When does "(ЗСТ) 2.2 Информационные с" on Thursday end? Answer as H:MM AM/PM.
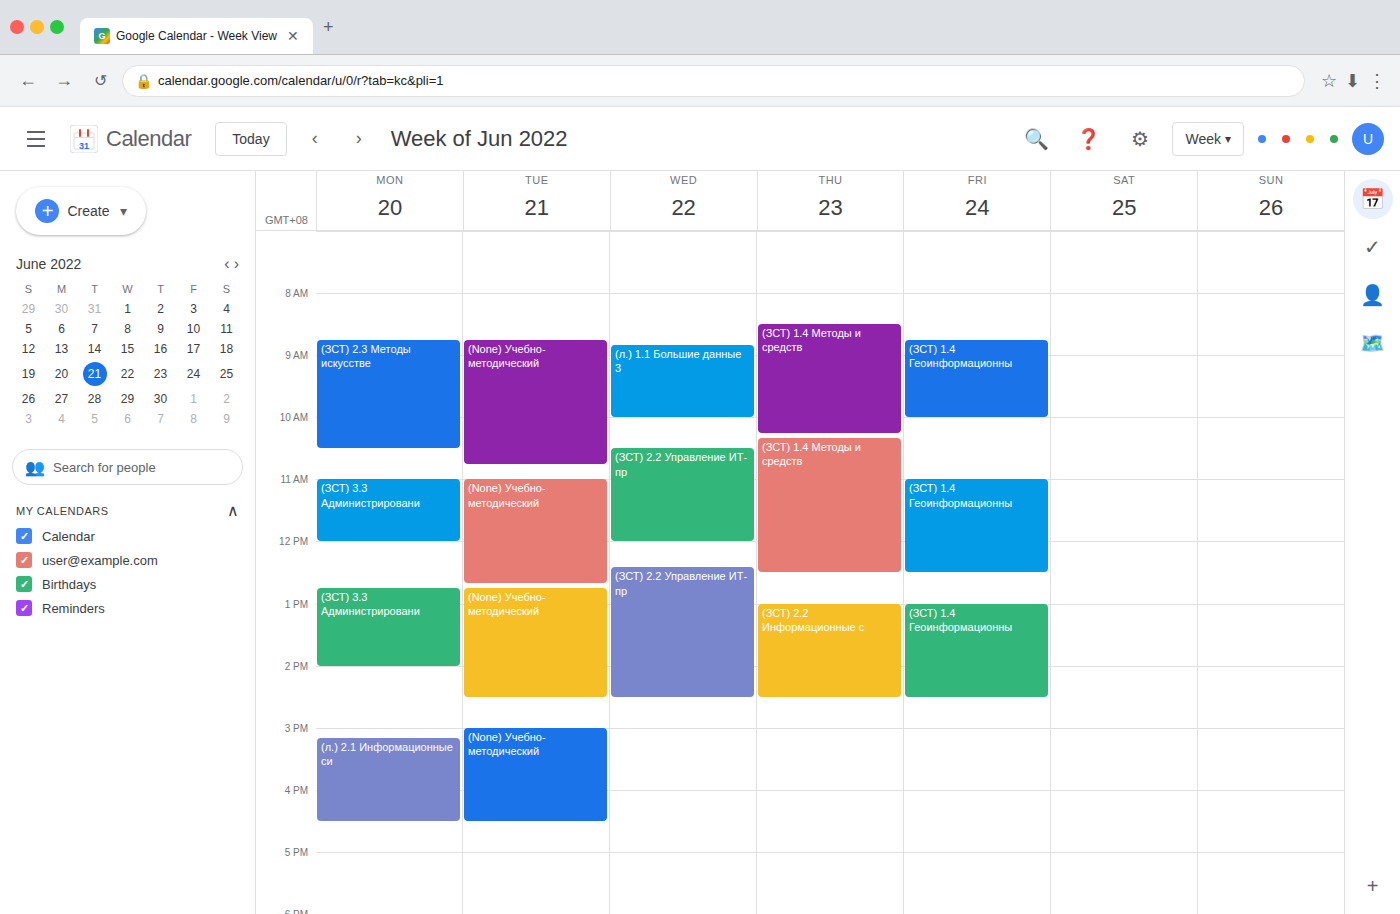
2:30 PM